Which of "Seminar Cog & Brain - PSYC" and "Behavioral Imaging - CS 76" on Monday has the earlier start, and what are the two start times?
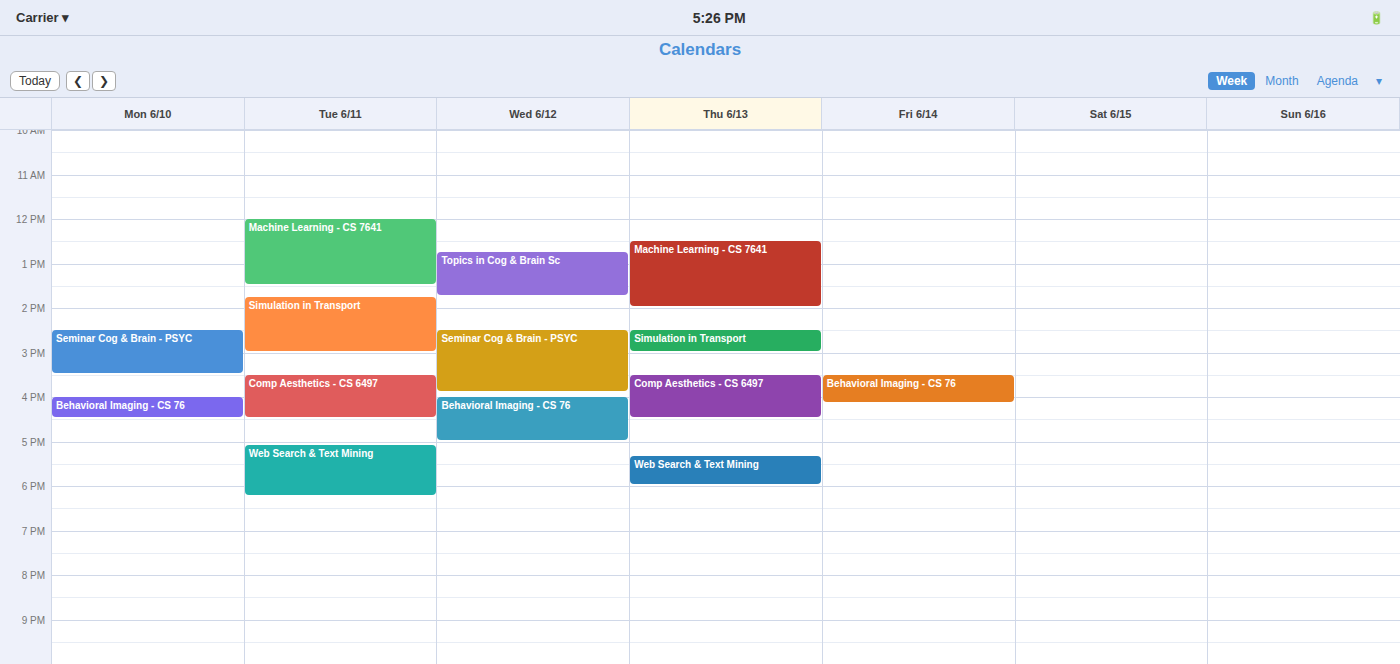
"Seminar Cog & Brain - PSYC" 2:30 PM; "Behavioral Imaging - CS 76" 4:00 PM.